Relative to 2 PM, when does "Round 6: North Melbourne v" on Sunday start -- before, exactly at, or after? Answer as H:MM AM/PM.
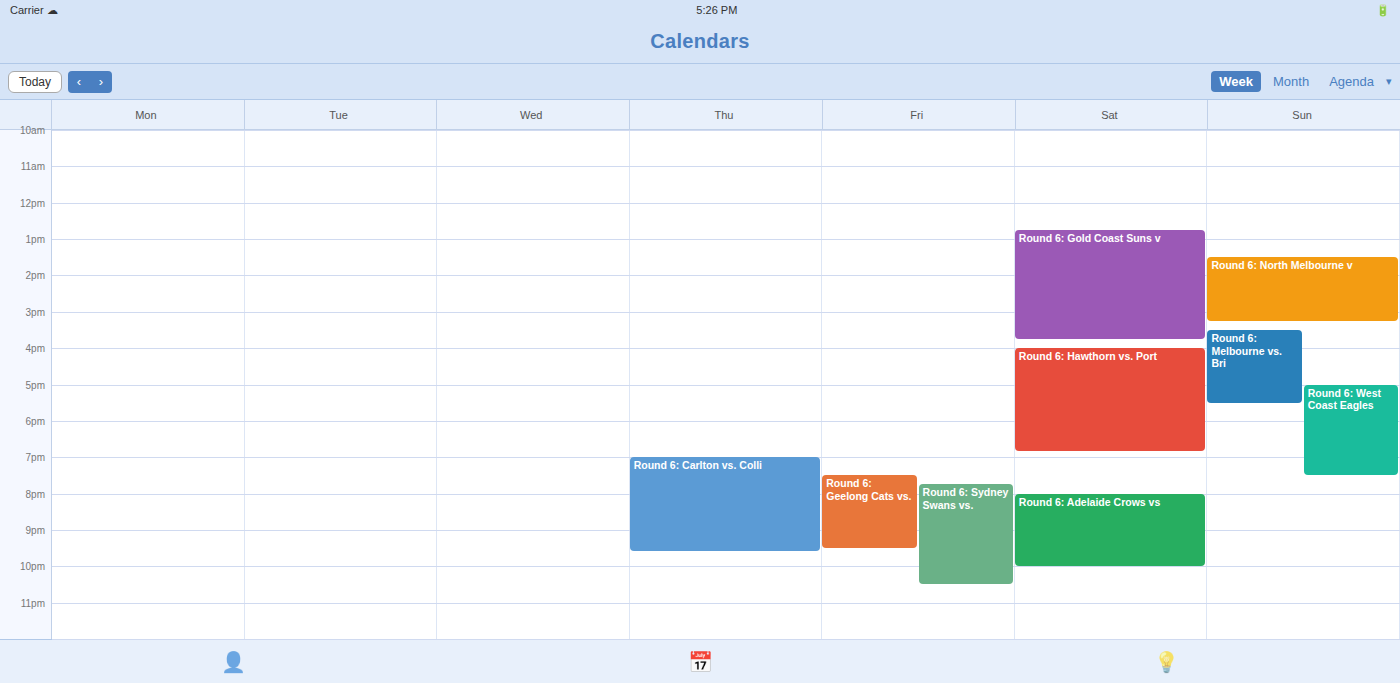
1:30 PM -- before 2 PM, 30 minutes above the 2 PM line.